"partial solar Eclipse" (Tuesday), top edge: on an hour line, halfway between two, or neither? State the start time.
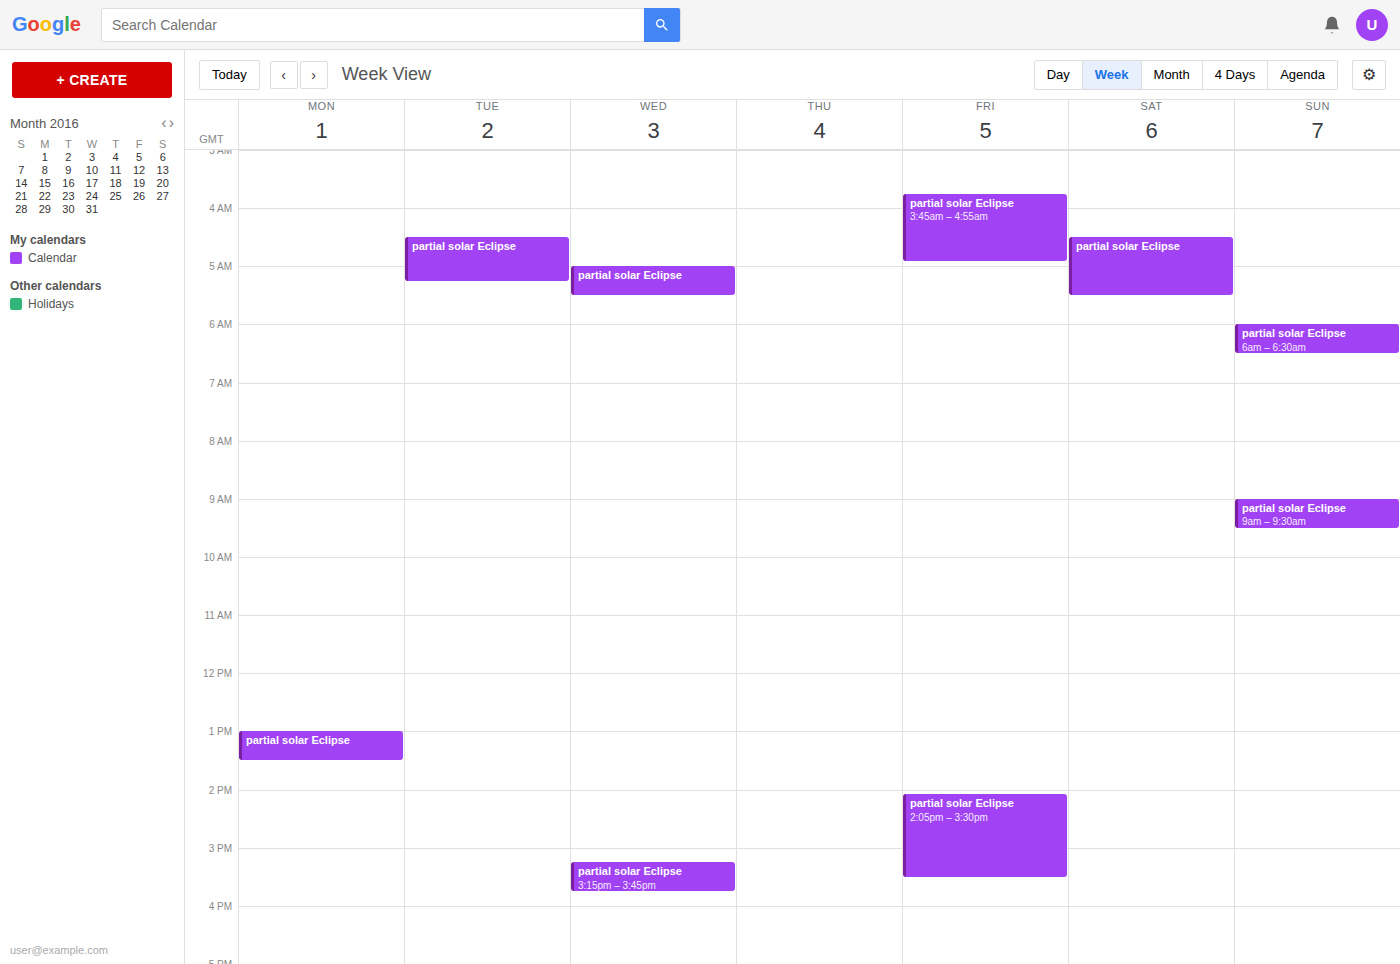
4:30 AM -- halfway between the 4 AM and 5 AM lines.